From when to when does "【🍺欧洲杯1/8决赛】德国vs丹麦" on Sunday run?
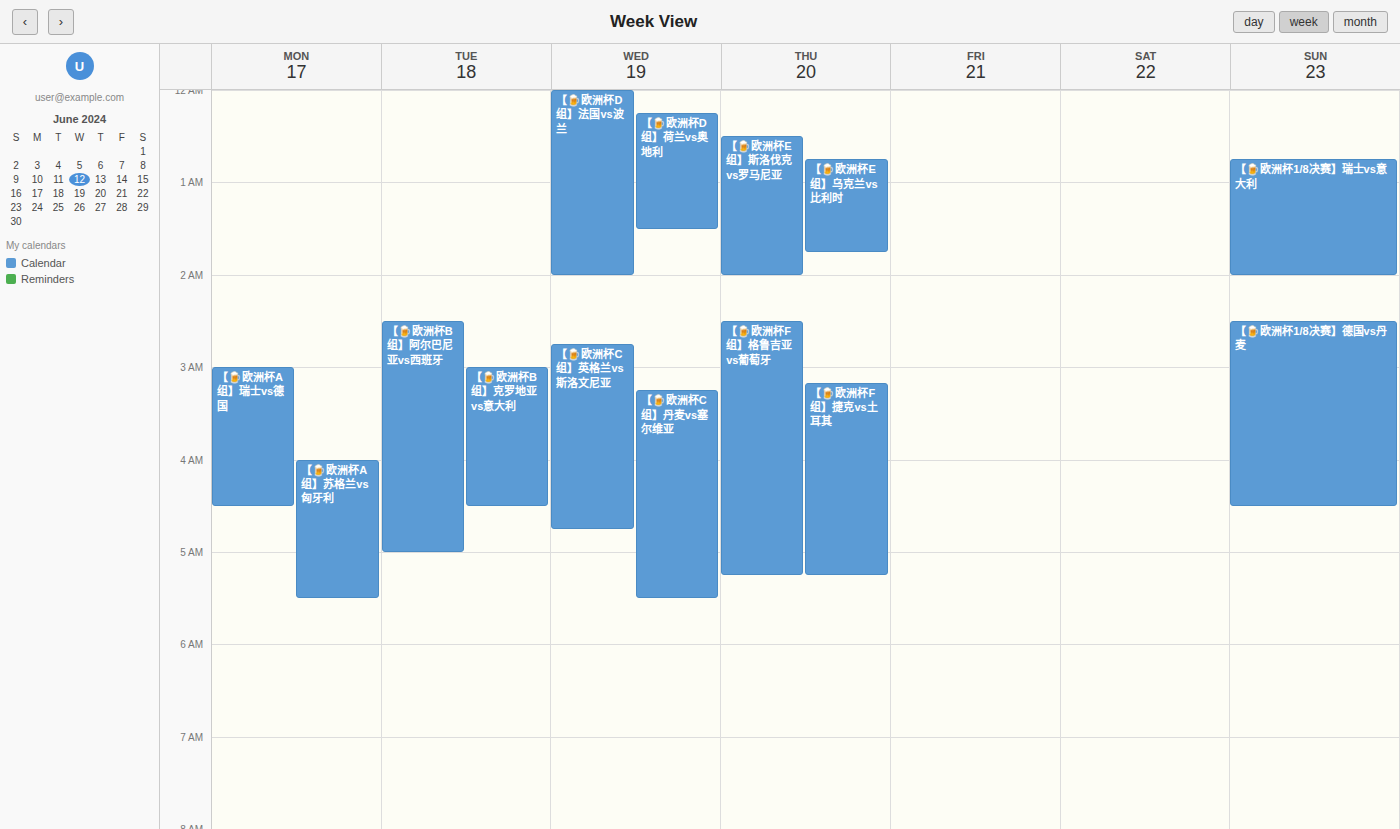
2:30 AM to 4:30 AM